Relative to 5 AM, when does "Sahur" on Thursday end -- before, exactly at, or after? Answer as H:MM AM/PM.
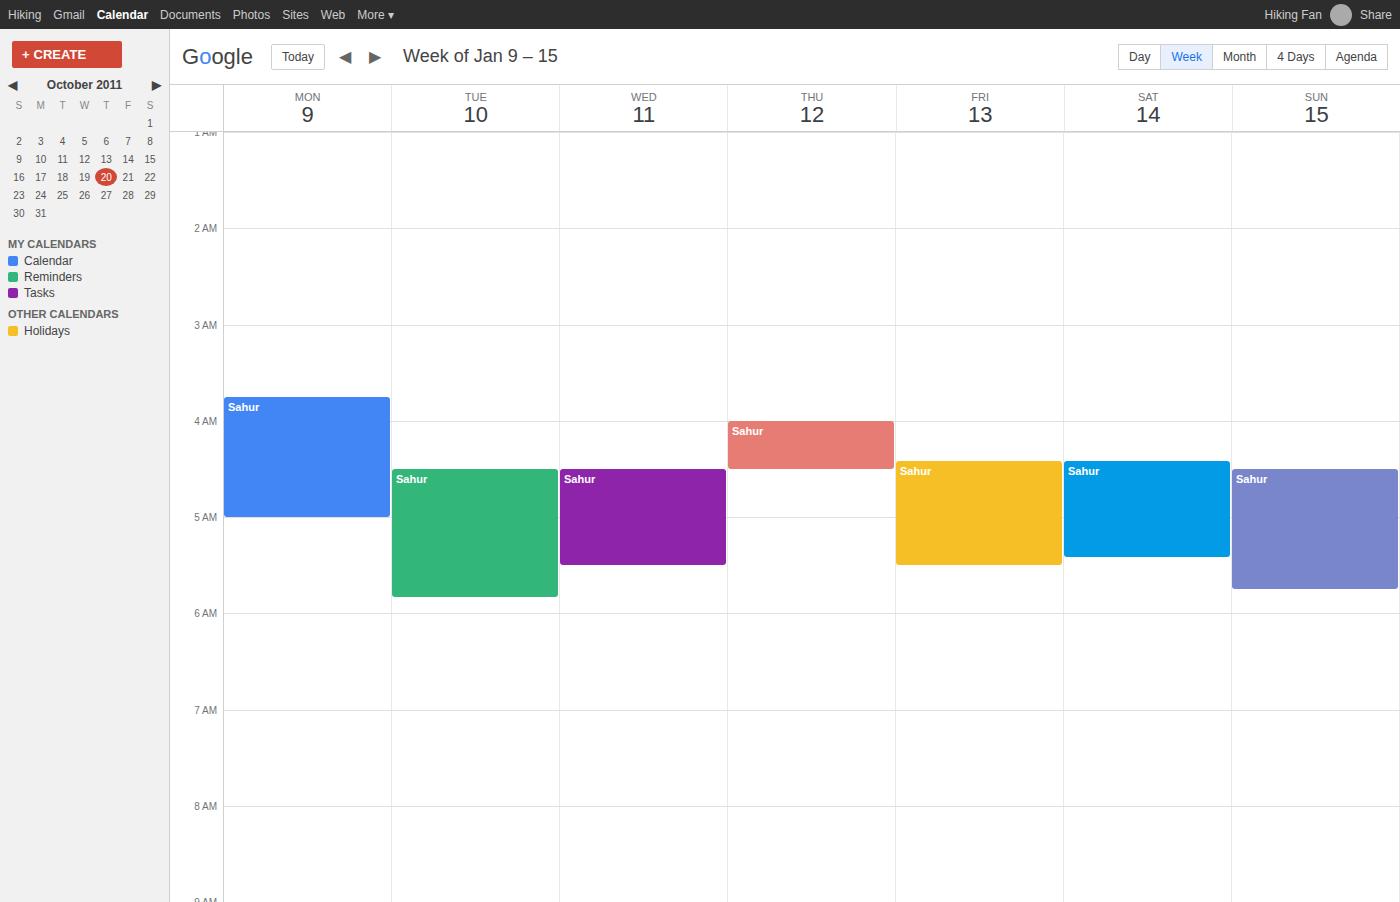
4:30 AM -- before 5 AM, 30 minutes above the 5 AM line.